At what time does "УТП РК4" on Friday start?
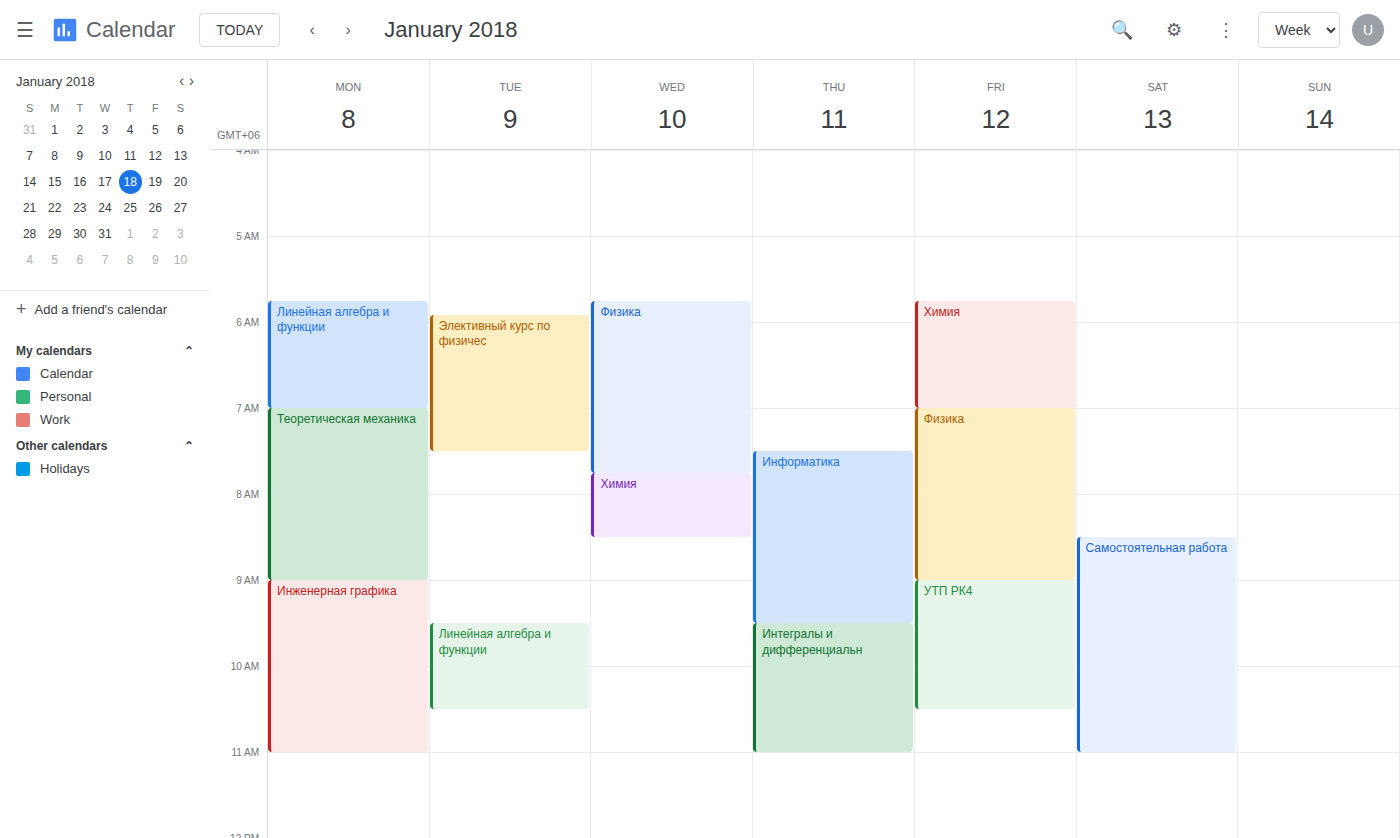
9:00 AM